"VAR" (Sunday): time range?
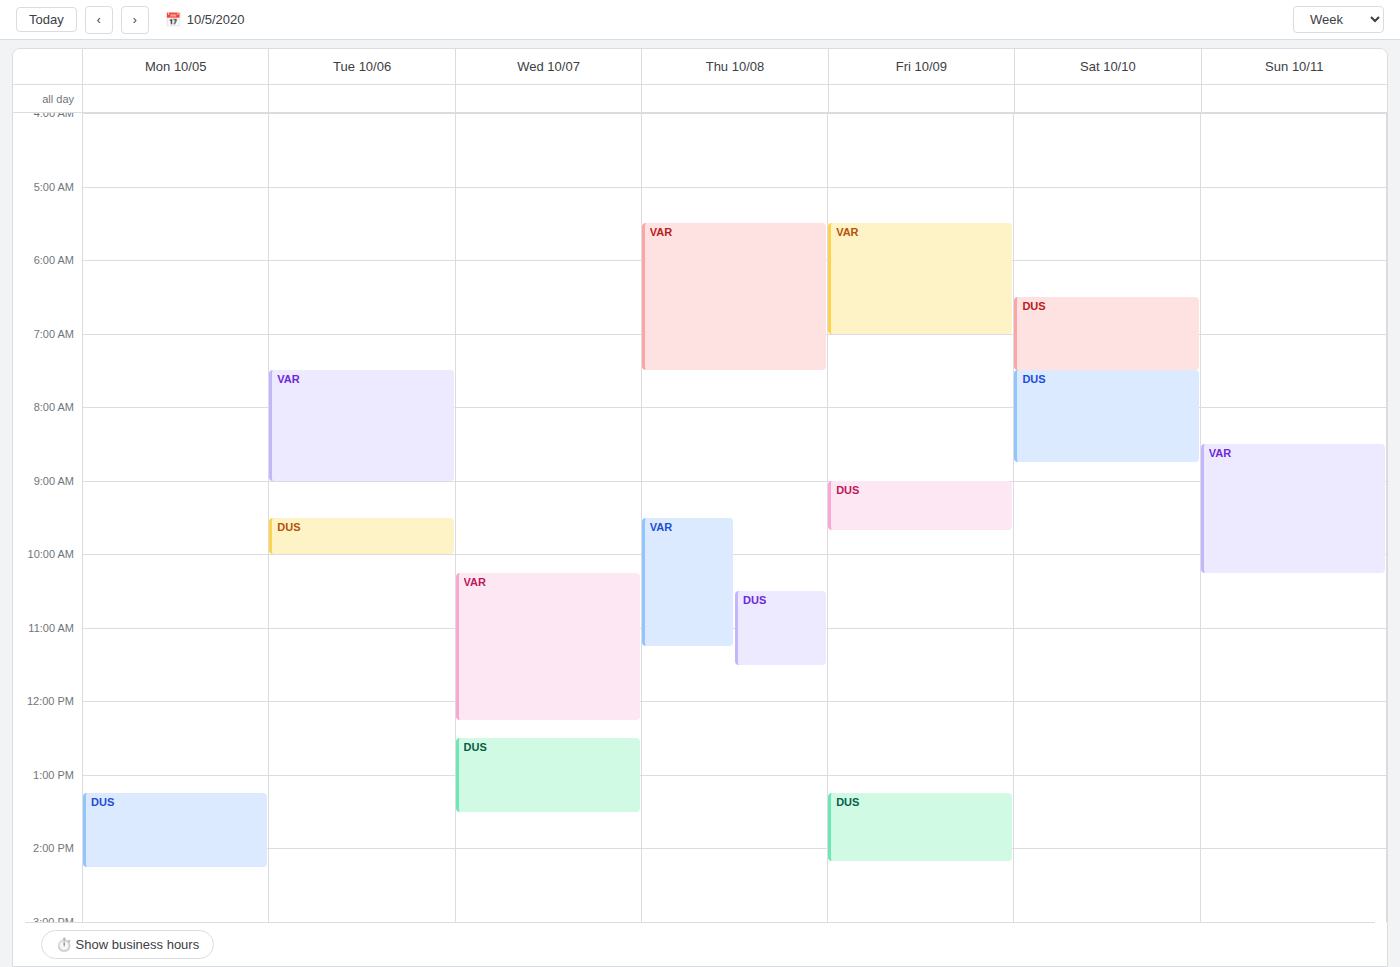
8:30 AM to 10:15 AM